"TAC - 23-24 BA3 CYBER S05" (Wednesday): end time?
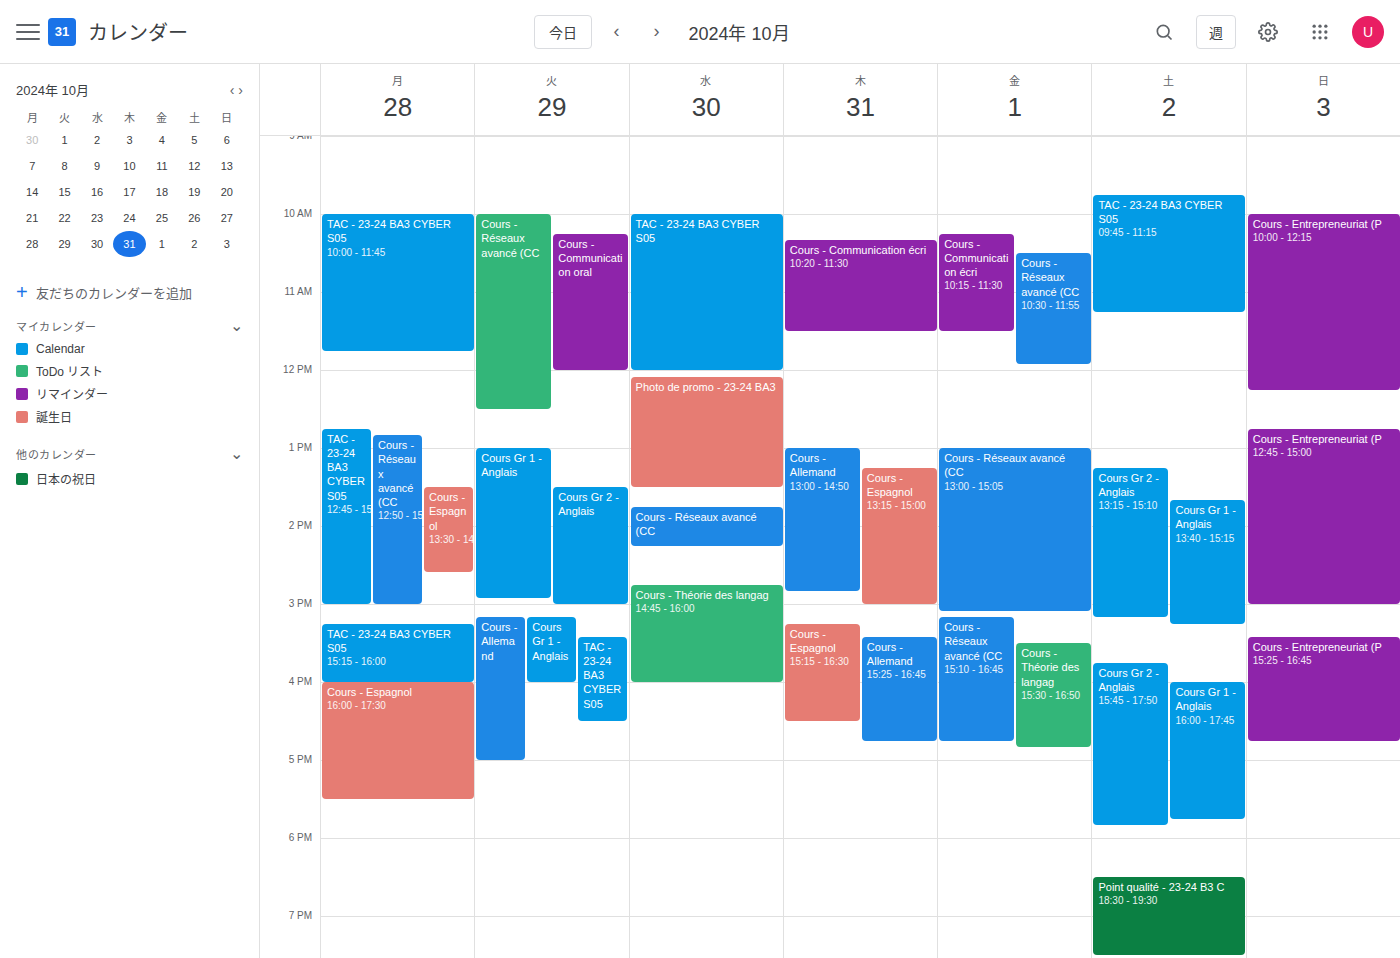
12:00 PM